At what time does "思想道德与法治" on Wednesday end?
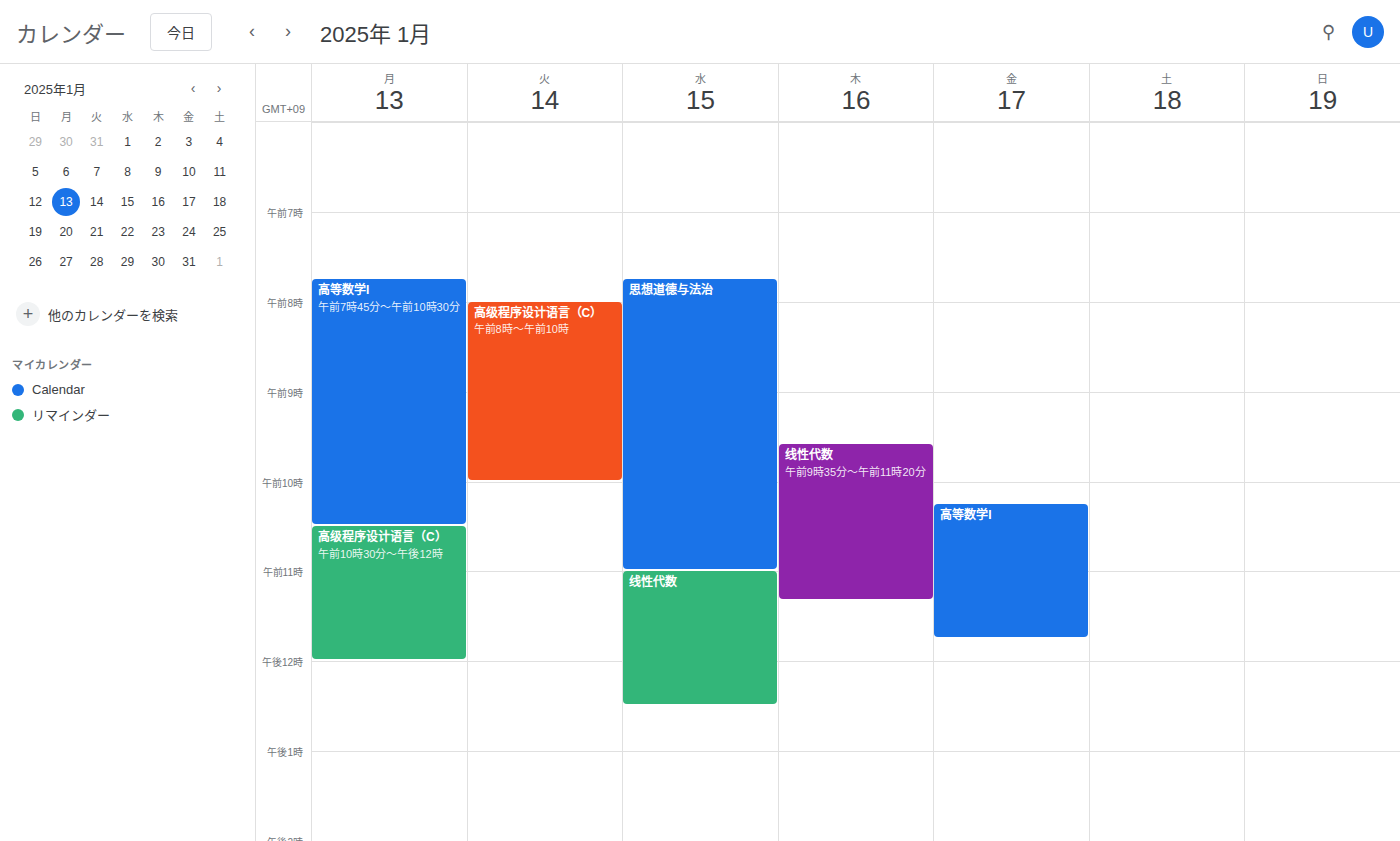
11:00 AM